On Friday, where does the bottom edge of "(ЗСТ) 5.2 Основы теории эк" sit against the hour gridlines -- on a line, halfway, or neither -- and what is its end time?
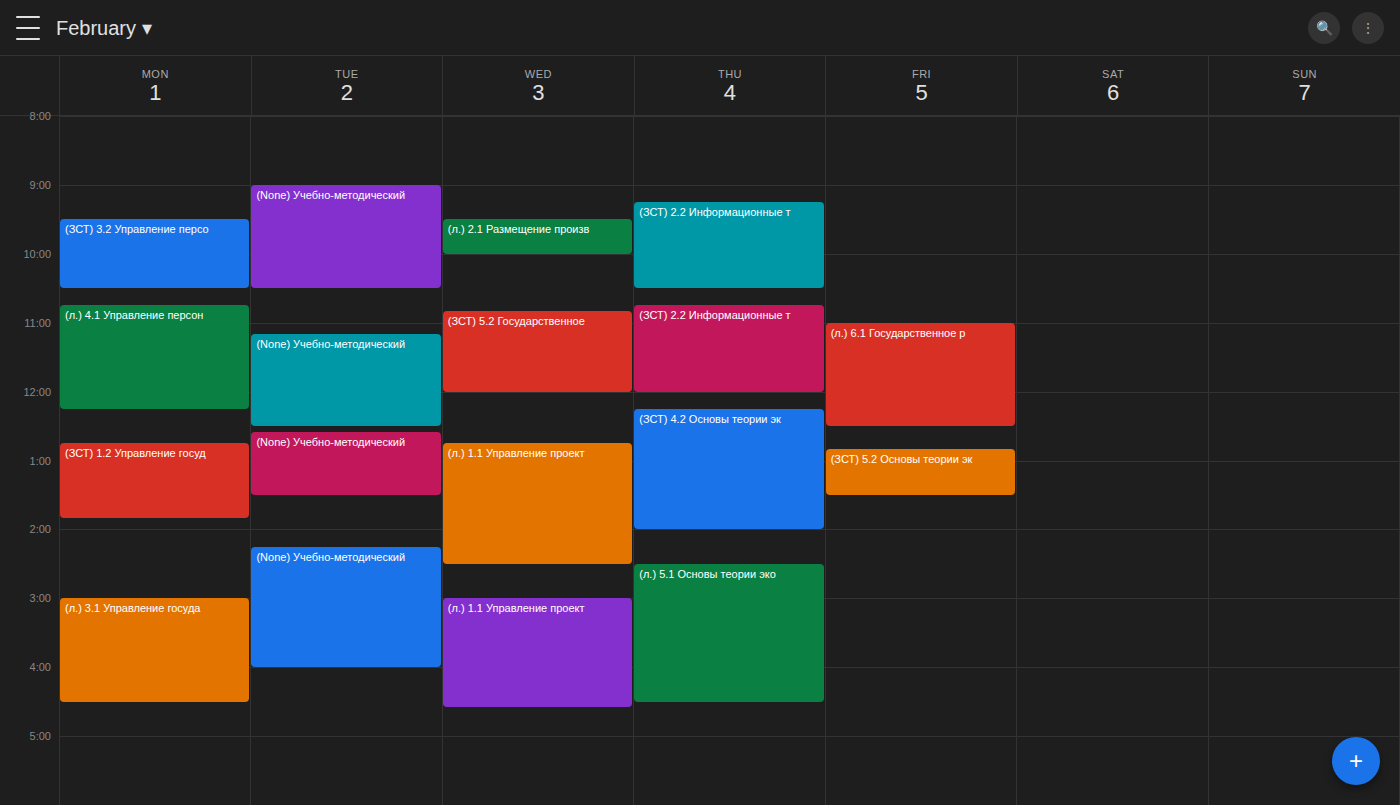
1:30 PM -- halfway between the 1 PM and 2 PM lines.